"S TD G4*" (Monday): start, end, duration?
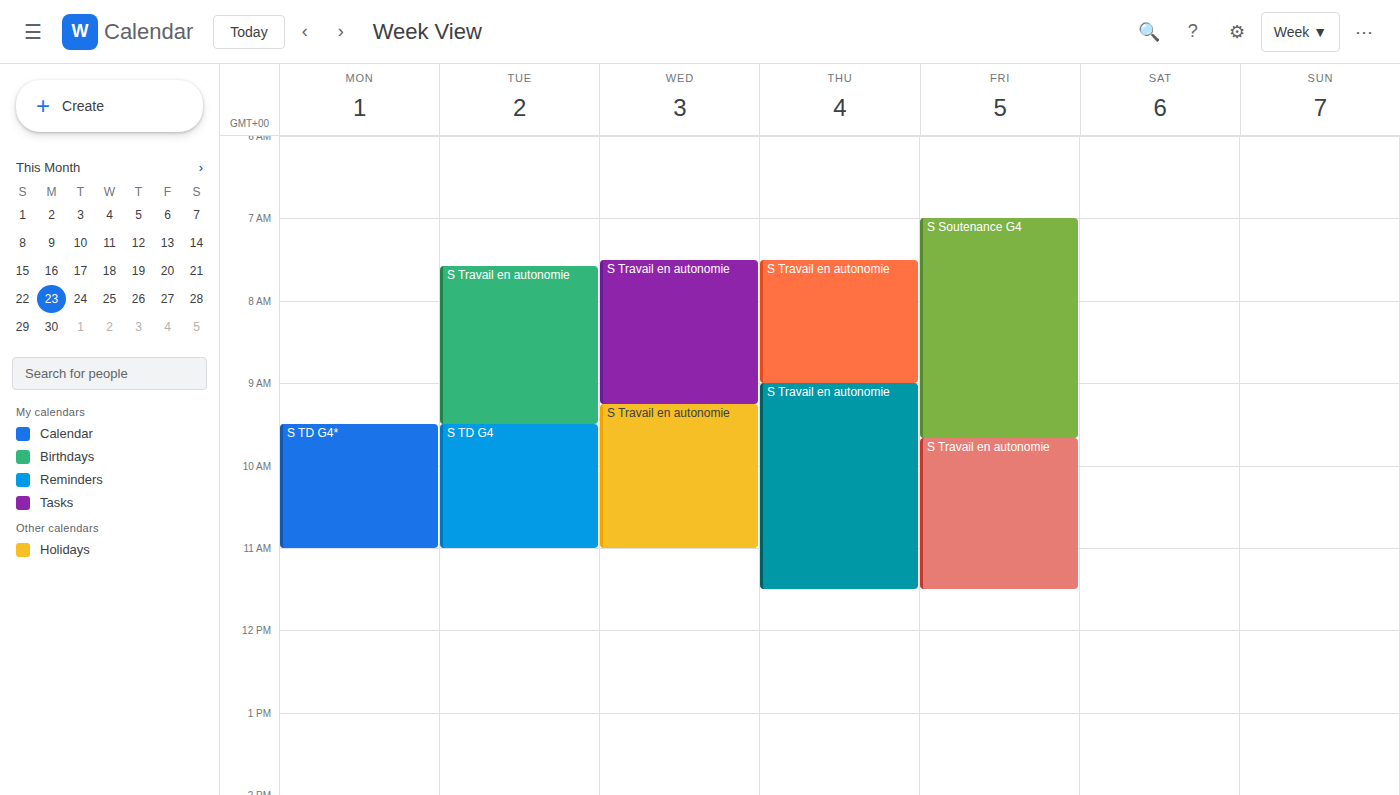
9:30 AM to 11:00 AM, 1 hour 30 minutes